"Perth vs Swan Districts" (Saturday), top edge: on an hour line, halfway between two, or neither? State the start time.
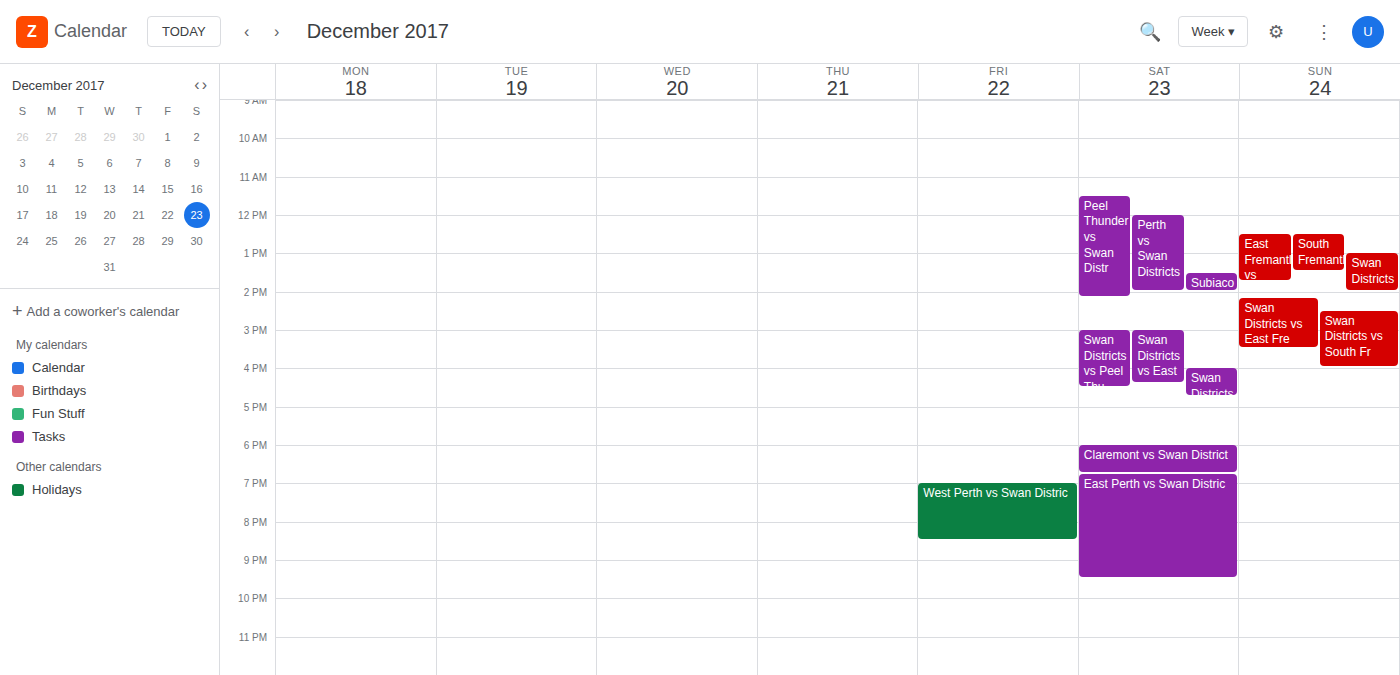
12:00 PM -- exactly on the 12 PM line.